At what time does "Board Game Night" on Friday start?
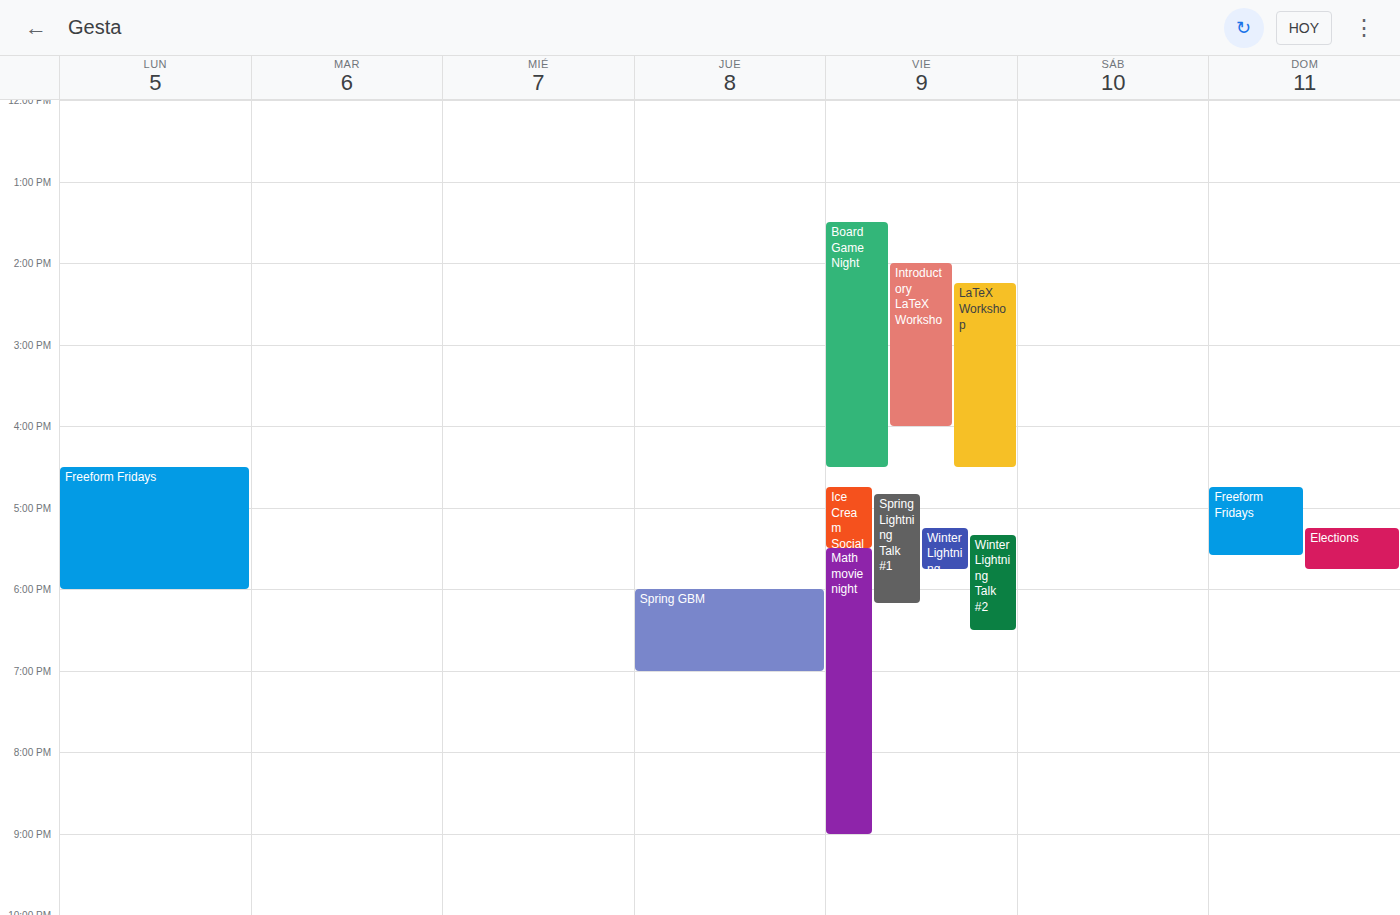
1:30 PM